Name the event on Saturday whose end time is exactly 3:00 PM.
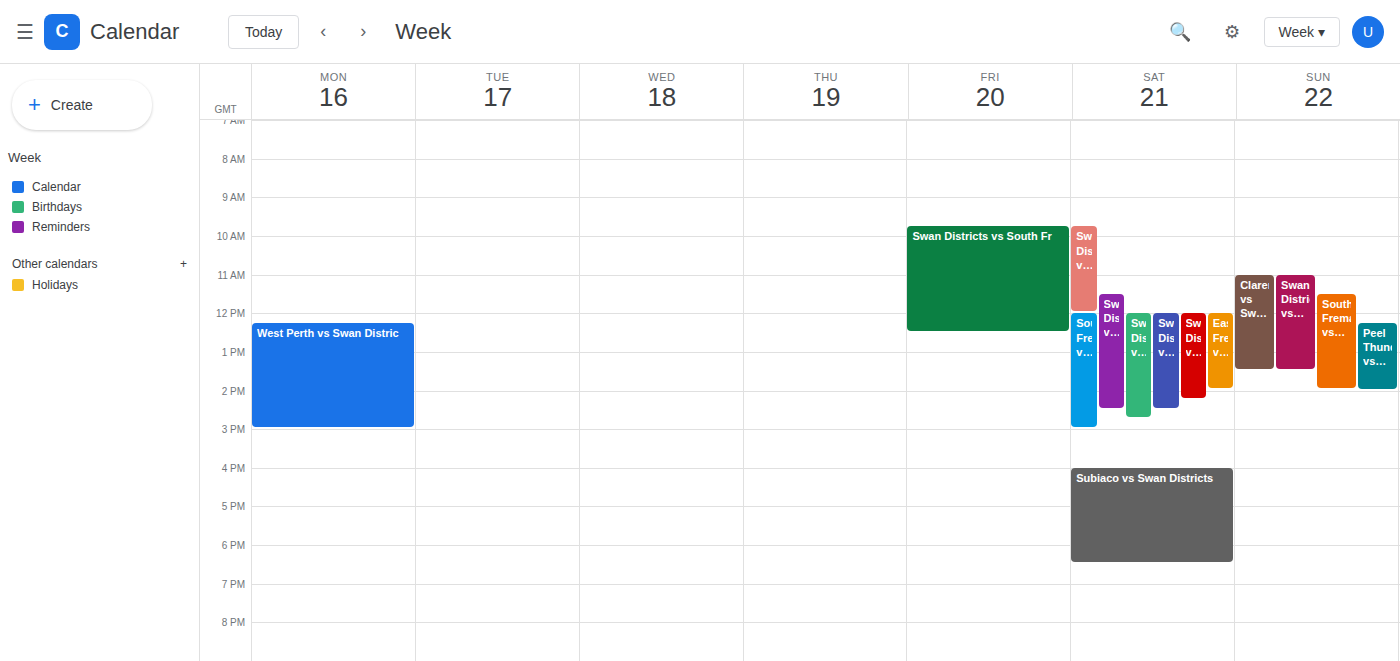
"South Fremantle vs Swan Di"